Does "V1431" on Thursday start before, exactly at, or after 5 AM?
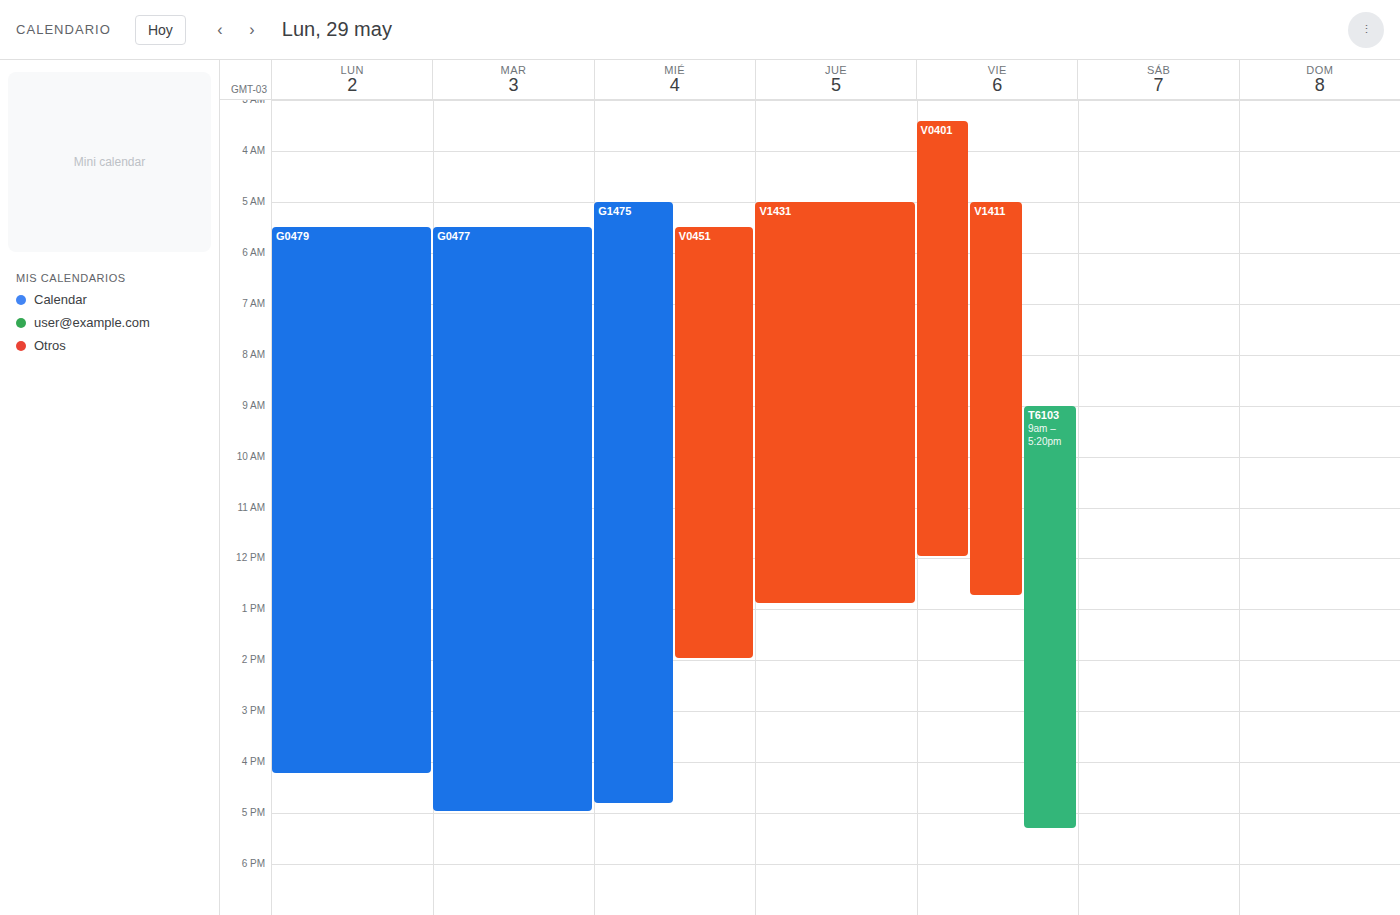
5:00 AM -- exactly at 5 AM, on the 5 AM line.